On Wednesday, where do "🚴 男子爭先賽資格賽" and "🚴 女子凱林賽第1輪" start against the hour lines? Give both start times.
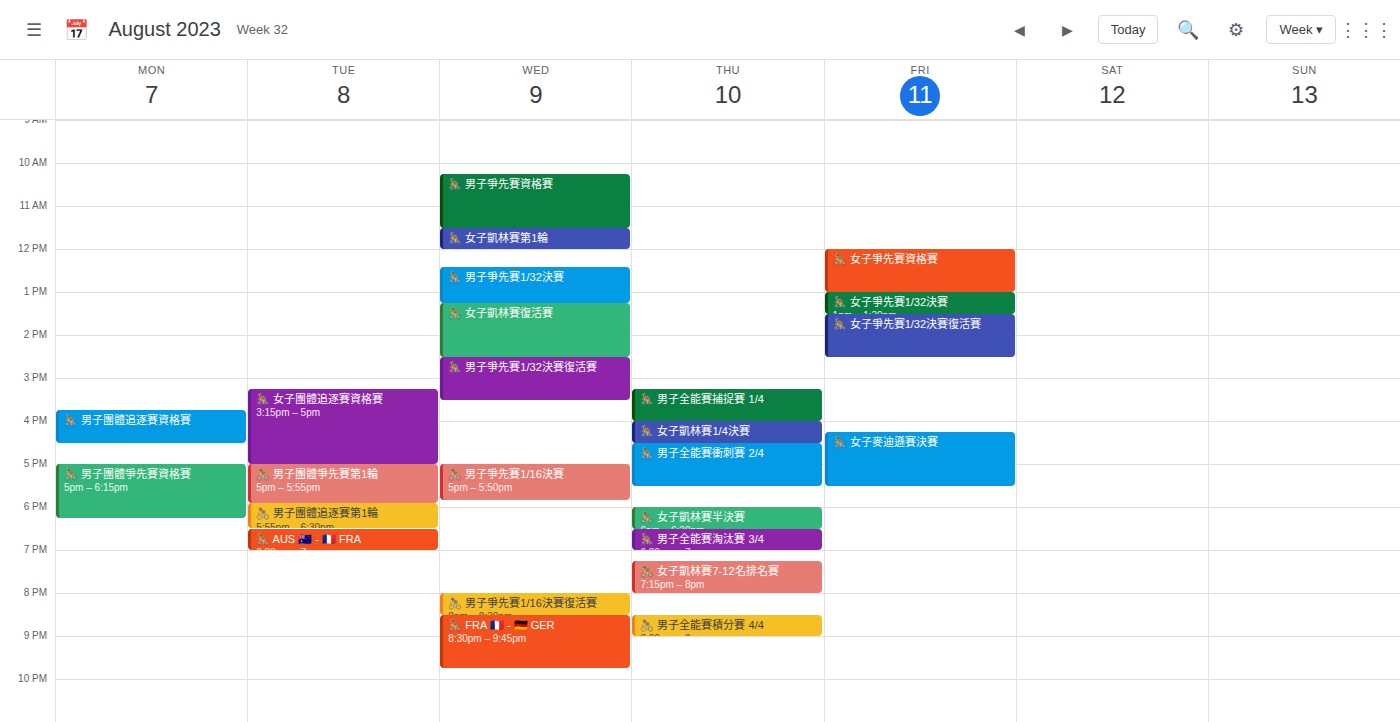
"🚴 男子爭先賽資格賽": 10:15 AM, neither: a quarter of the way from the 10 AM line to the 11 AM line. "🚴 女子凱林賽第1輪": 11:30 AM, halfway between the 11 AM and 12 PM lines.